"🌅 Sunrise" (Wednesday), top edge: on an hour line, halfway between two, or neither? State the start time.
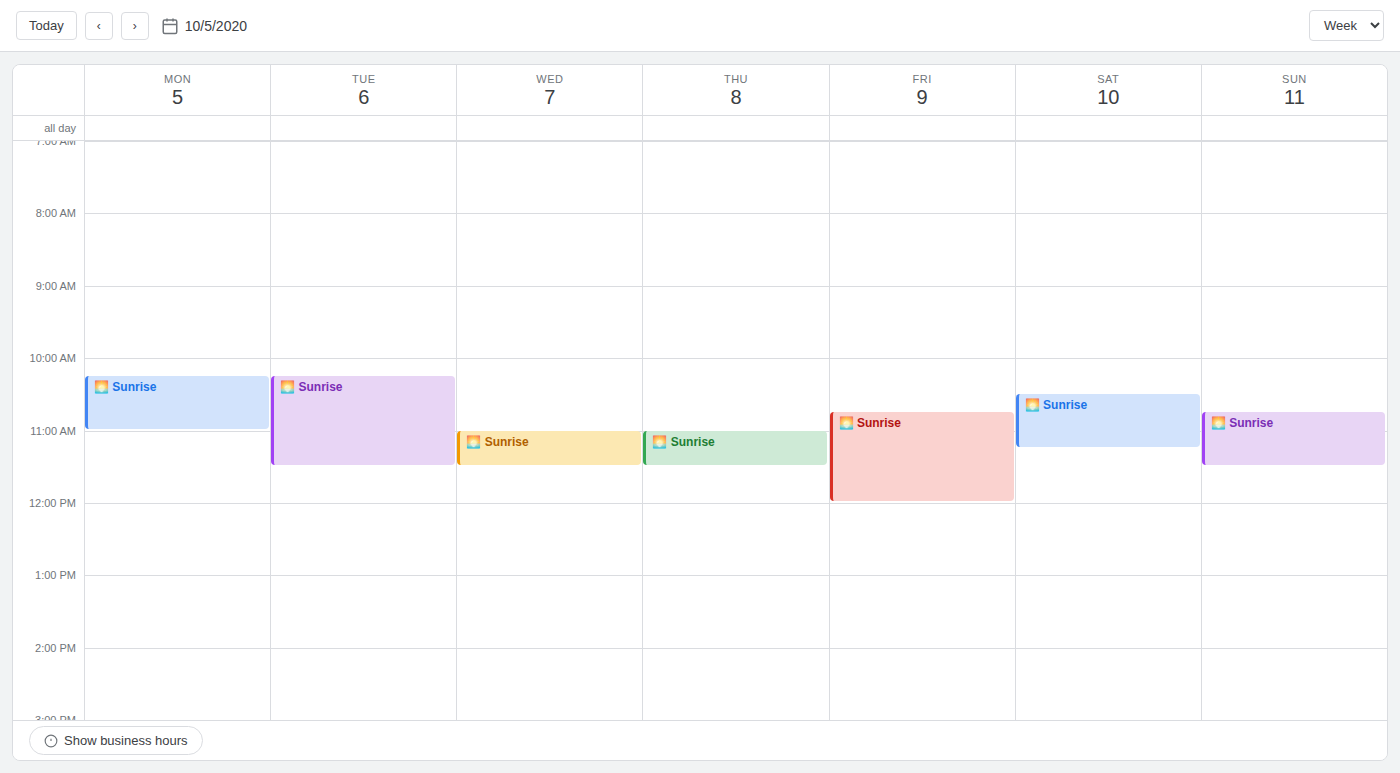
11:00 AM -- exactly on the 11 AM line.